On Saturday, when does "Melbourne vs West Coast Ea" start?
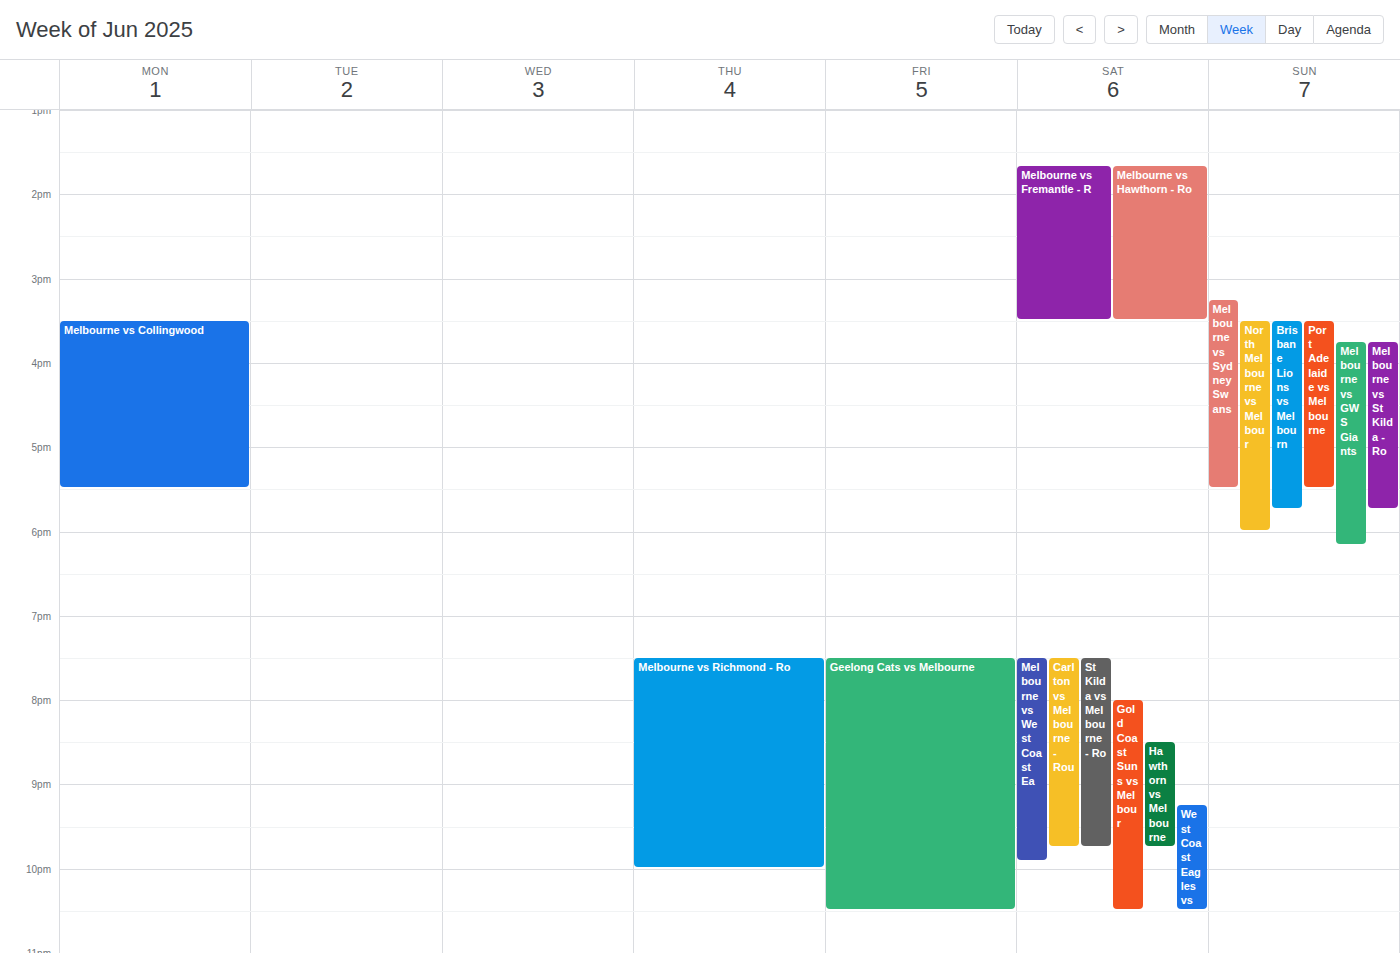
7:30 PM